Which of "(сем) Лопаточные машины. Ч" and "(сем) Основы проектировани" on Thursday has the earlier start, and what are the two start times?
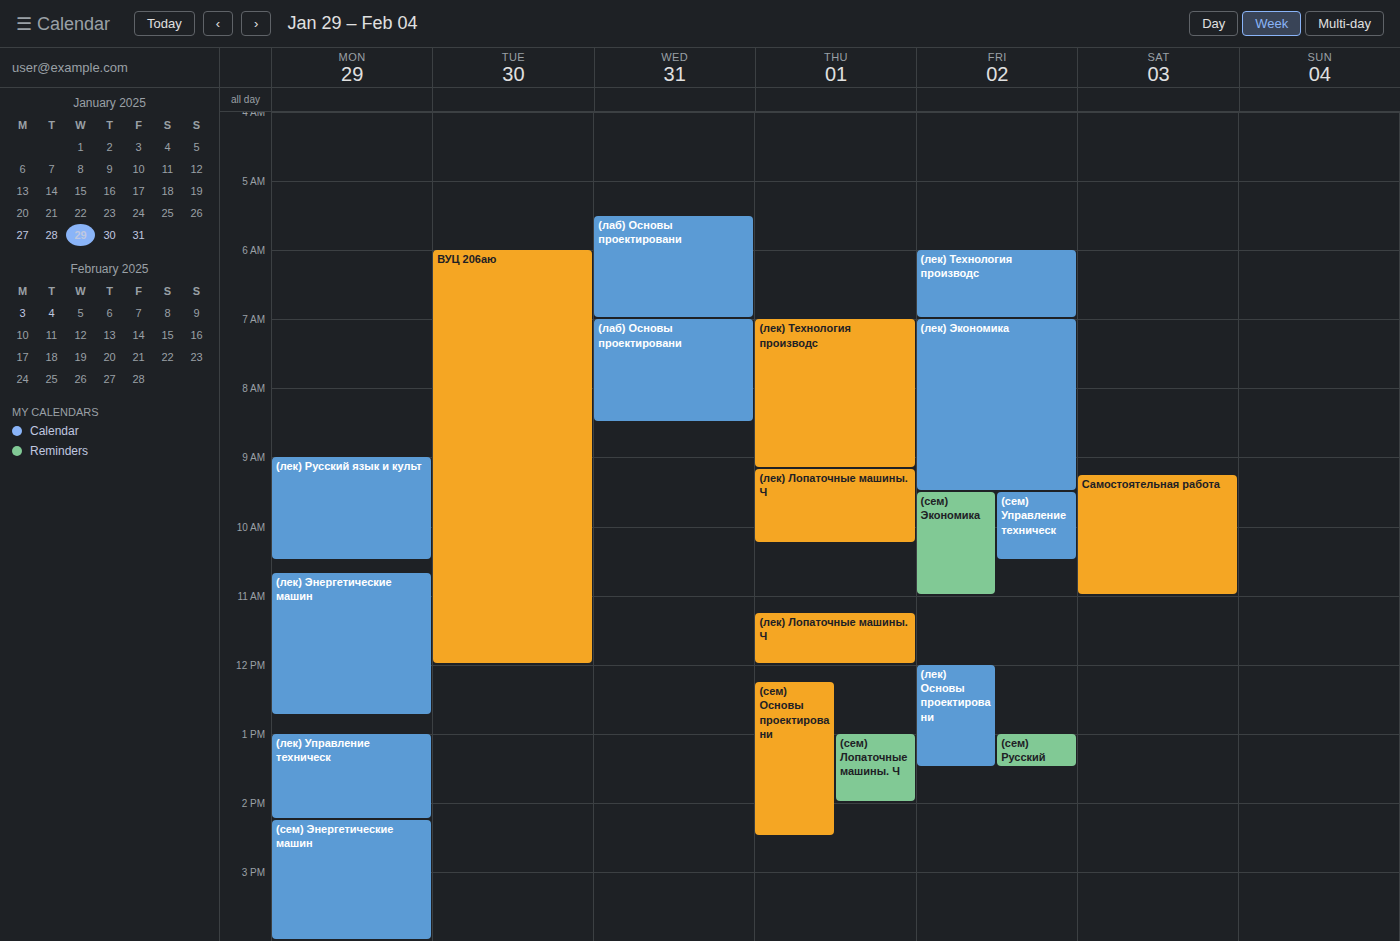
"(сем) Основы проектировани" 12:15 PM; "(сем) Лопаточные машины. Ч" 1:00 PM.